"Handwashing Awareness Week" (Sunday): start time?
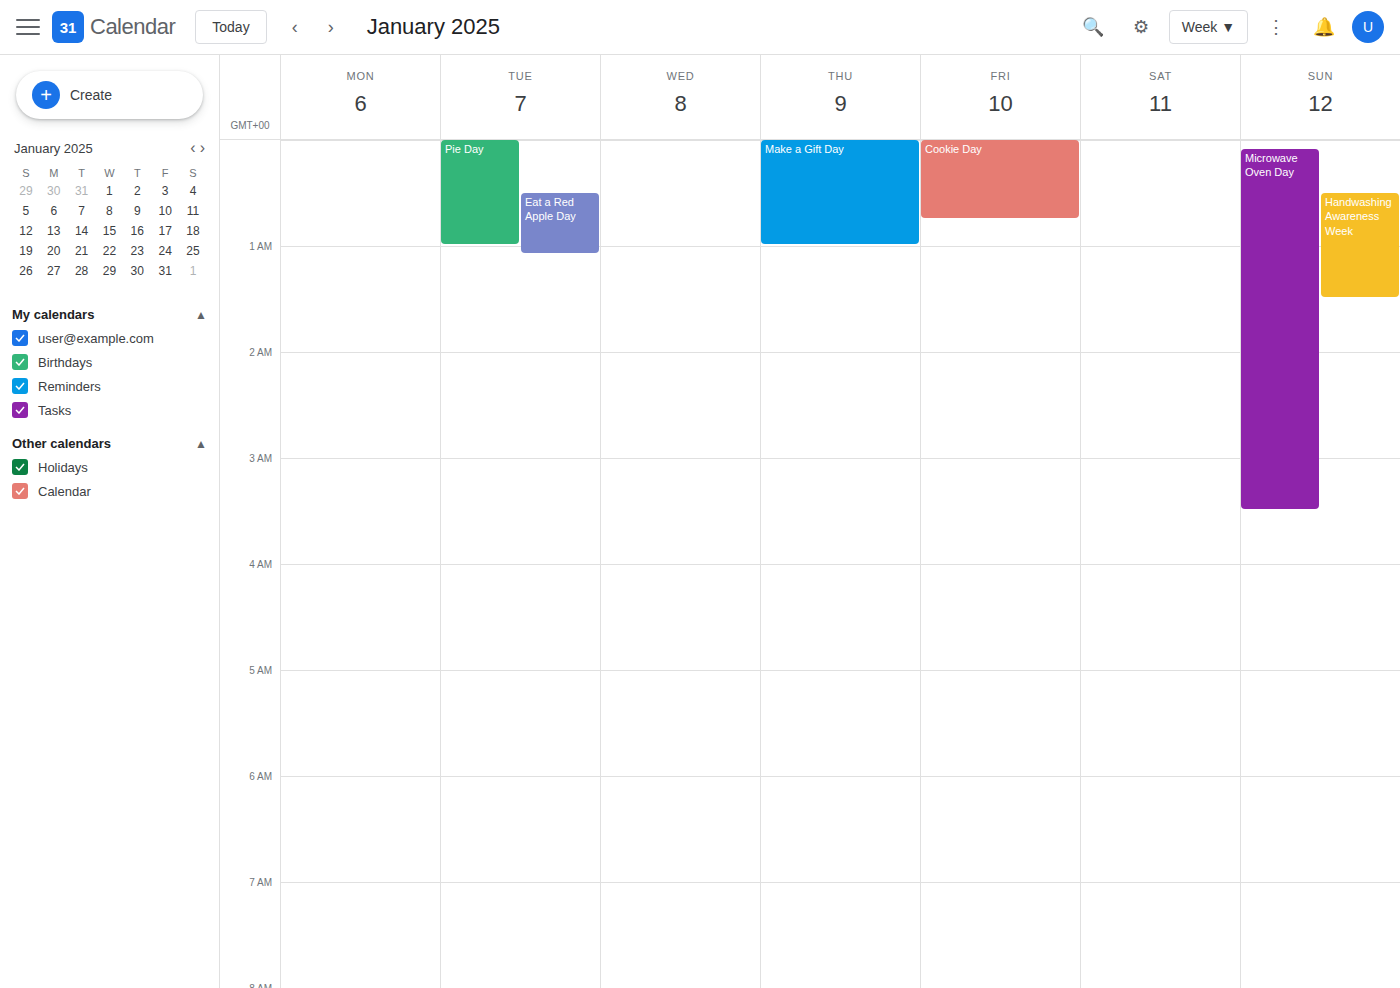
12:30 AM